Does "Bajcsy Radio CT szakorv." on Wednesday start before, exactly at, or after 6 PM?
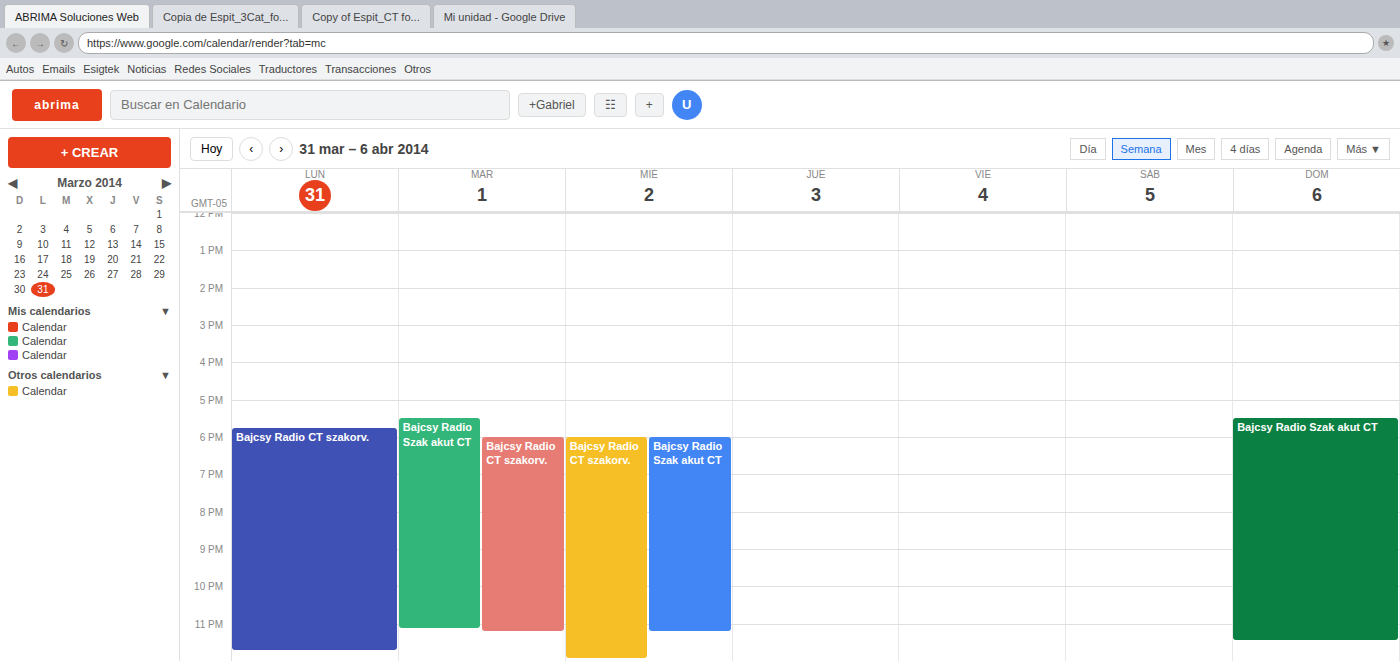
6:00 PM -- exactly at 6 PM, on the 6 PM line.